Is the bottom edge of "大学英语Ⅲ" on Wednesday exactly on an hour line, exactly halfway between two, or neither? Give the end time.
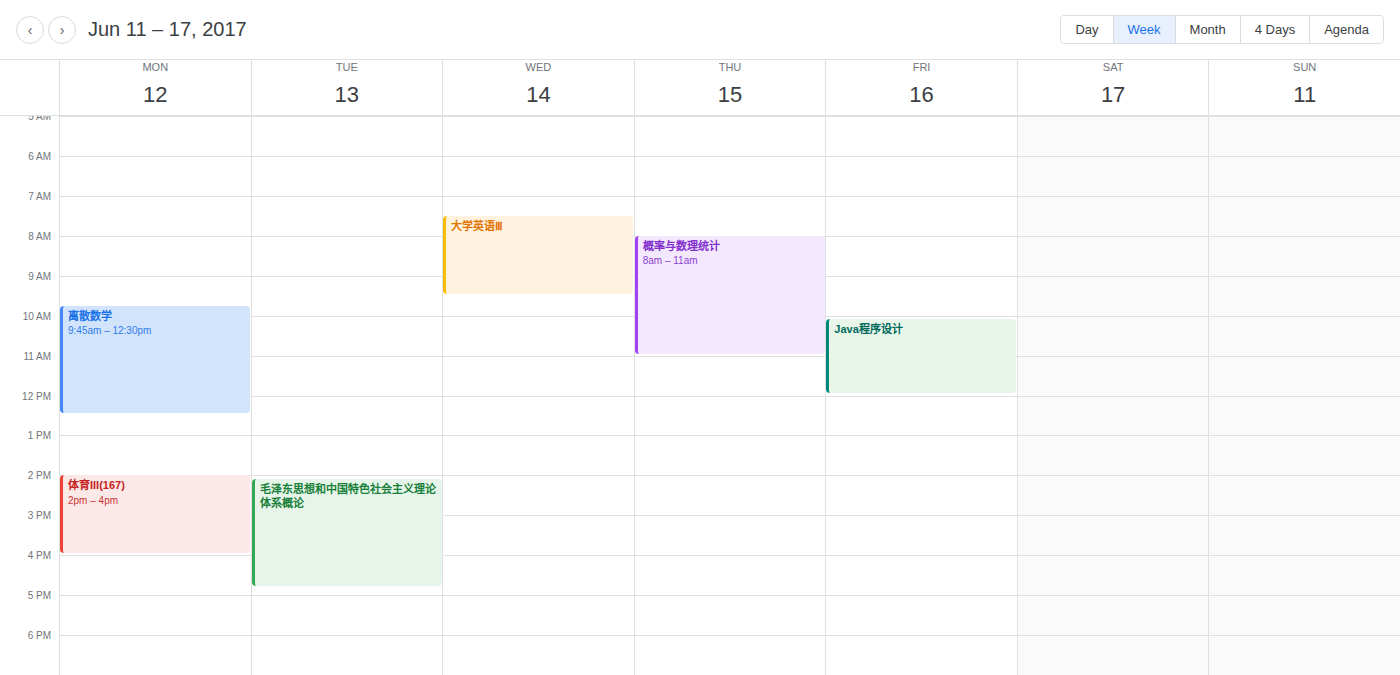
9:30 AM -- halfway between the 9 AM and 10 AM lines.